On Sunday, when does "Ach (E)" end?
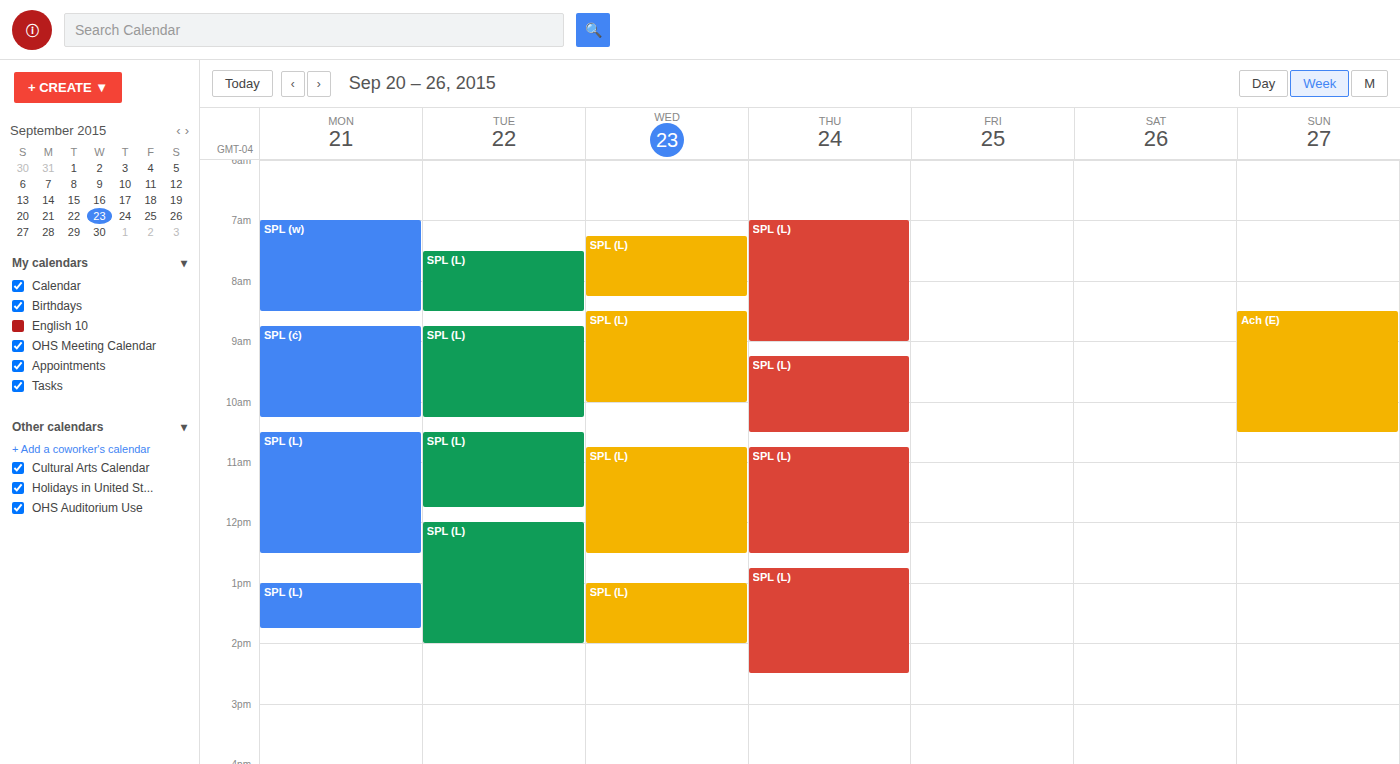
10:30 AM